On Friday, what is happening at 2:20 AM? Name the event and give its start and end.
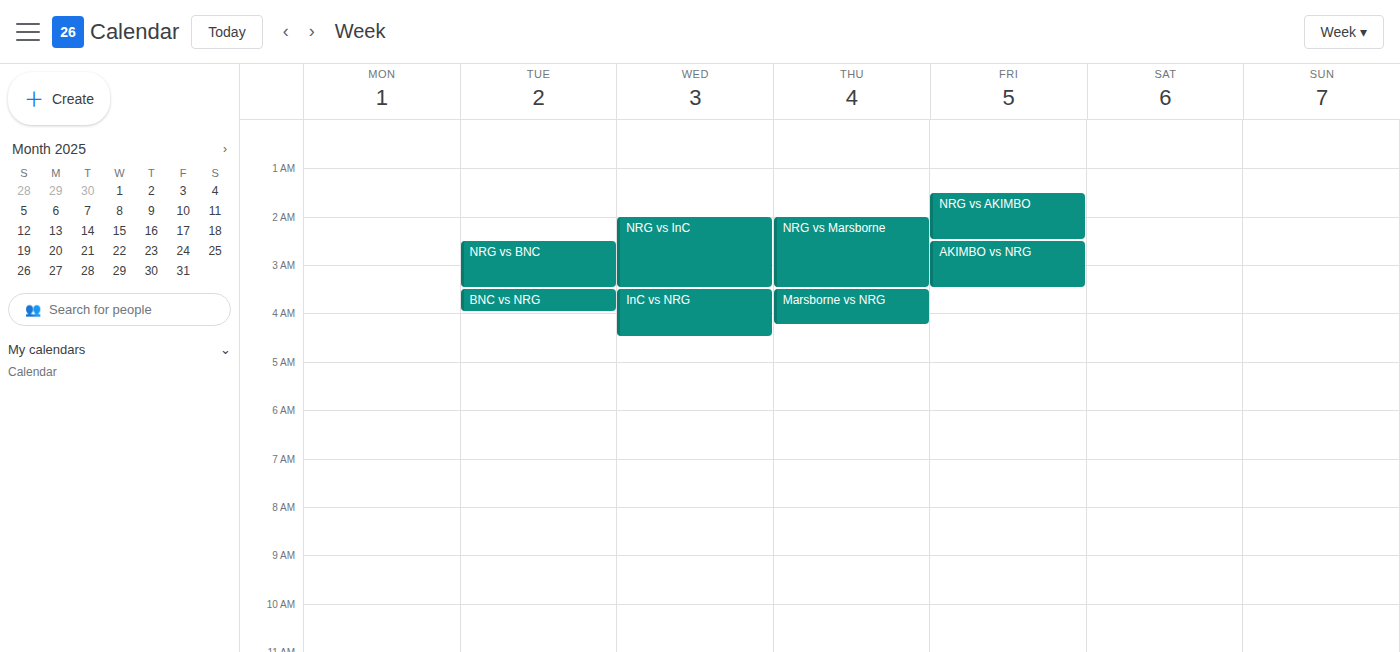
"NRG vs AKIMBO", 1:30 AM to 2:30 AM